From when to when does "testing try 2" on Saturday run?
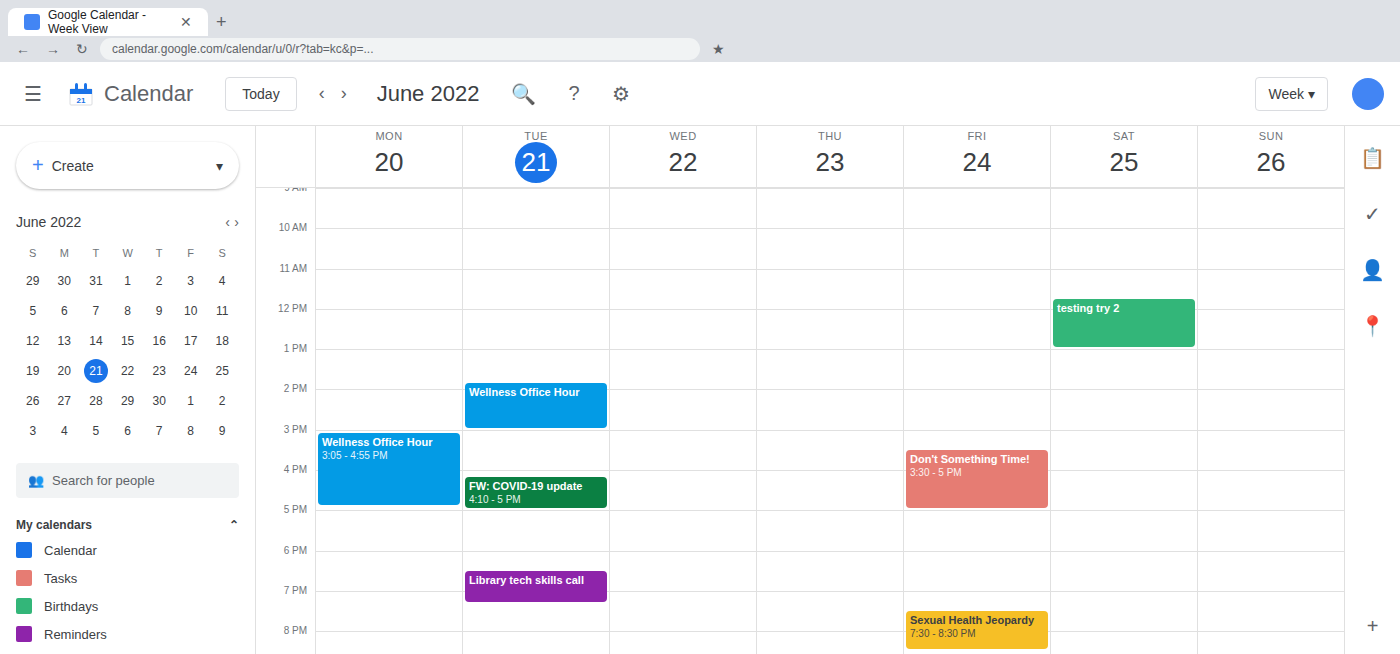
11:45 AM to 1:00 PM